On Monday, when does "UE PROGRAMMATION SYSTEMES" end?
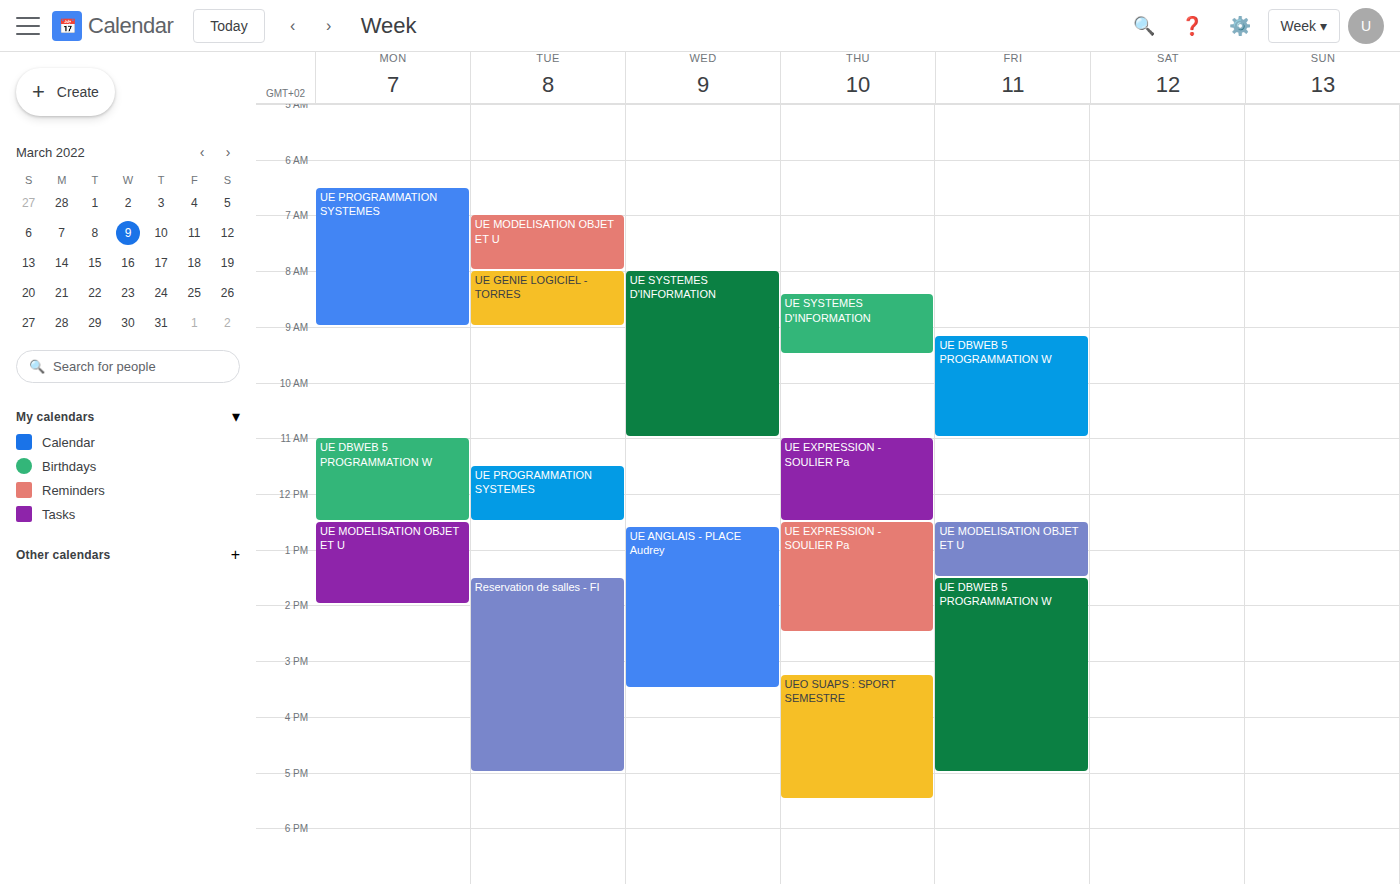
9:00 AM